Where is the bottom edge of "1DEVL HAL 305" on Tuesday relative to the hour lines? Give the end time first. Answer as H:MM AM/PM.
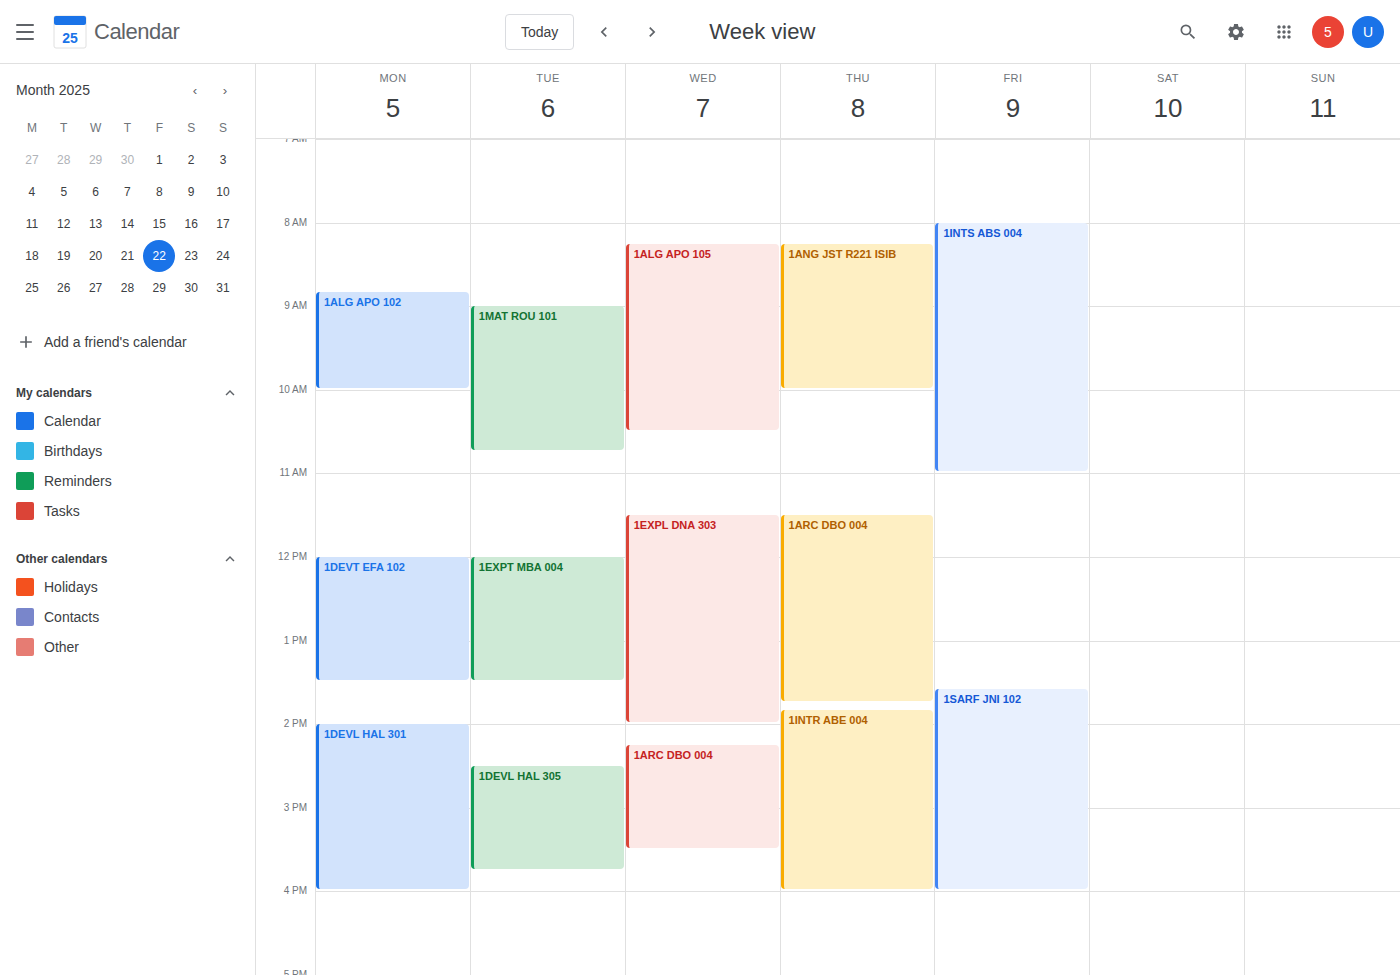
3:45 PM -- neither: three quarters of the way from the 3 PM line to the 4 PM line.